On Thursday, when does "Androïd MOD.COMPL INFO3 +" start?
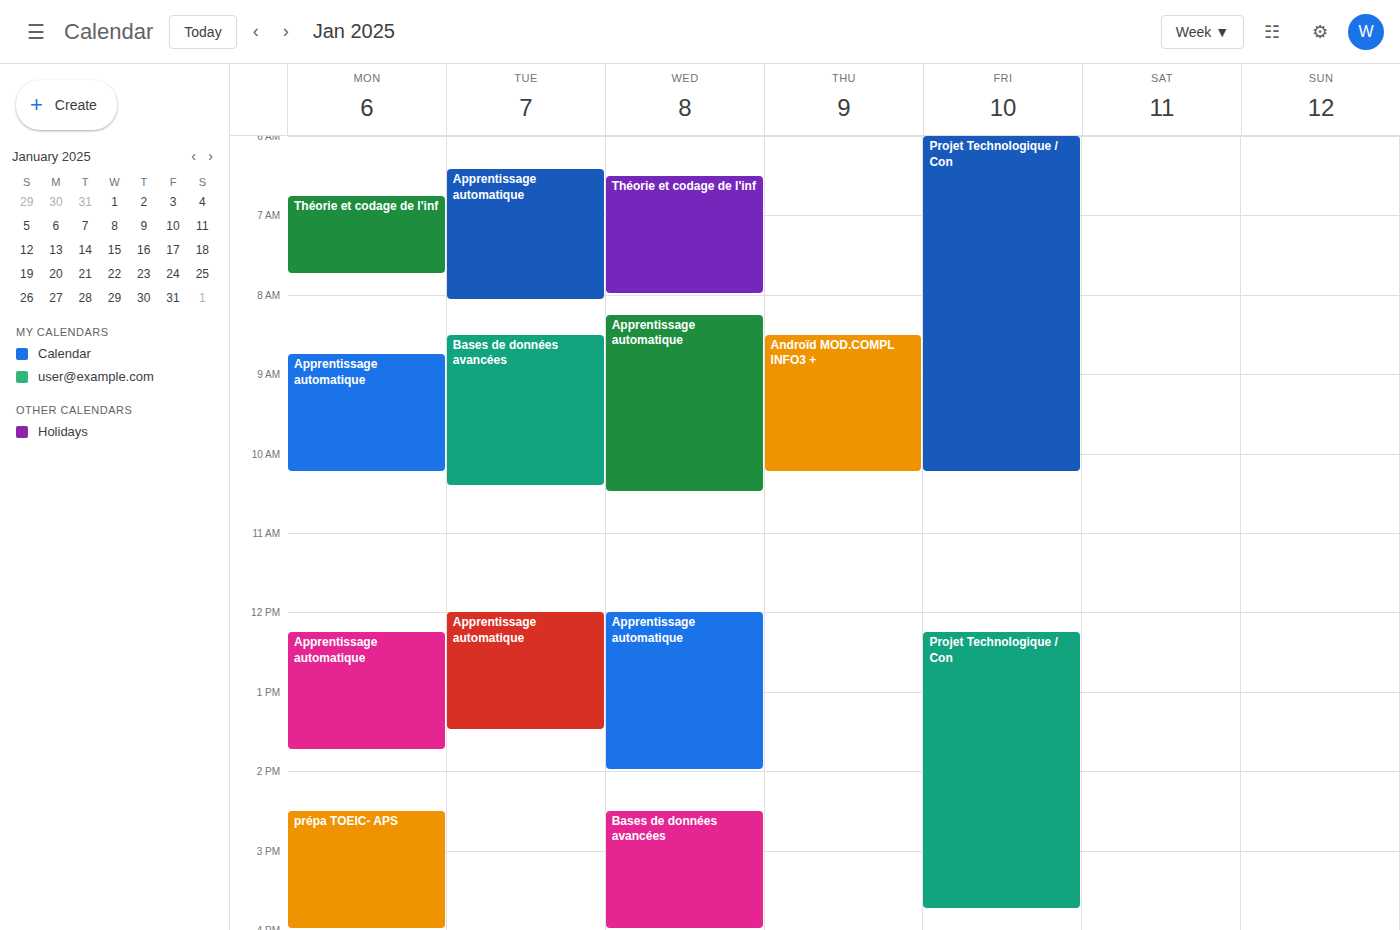
8:30 AM